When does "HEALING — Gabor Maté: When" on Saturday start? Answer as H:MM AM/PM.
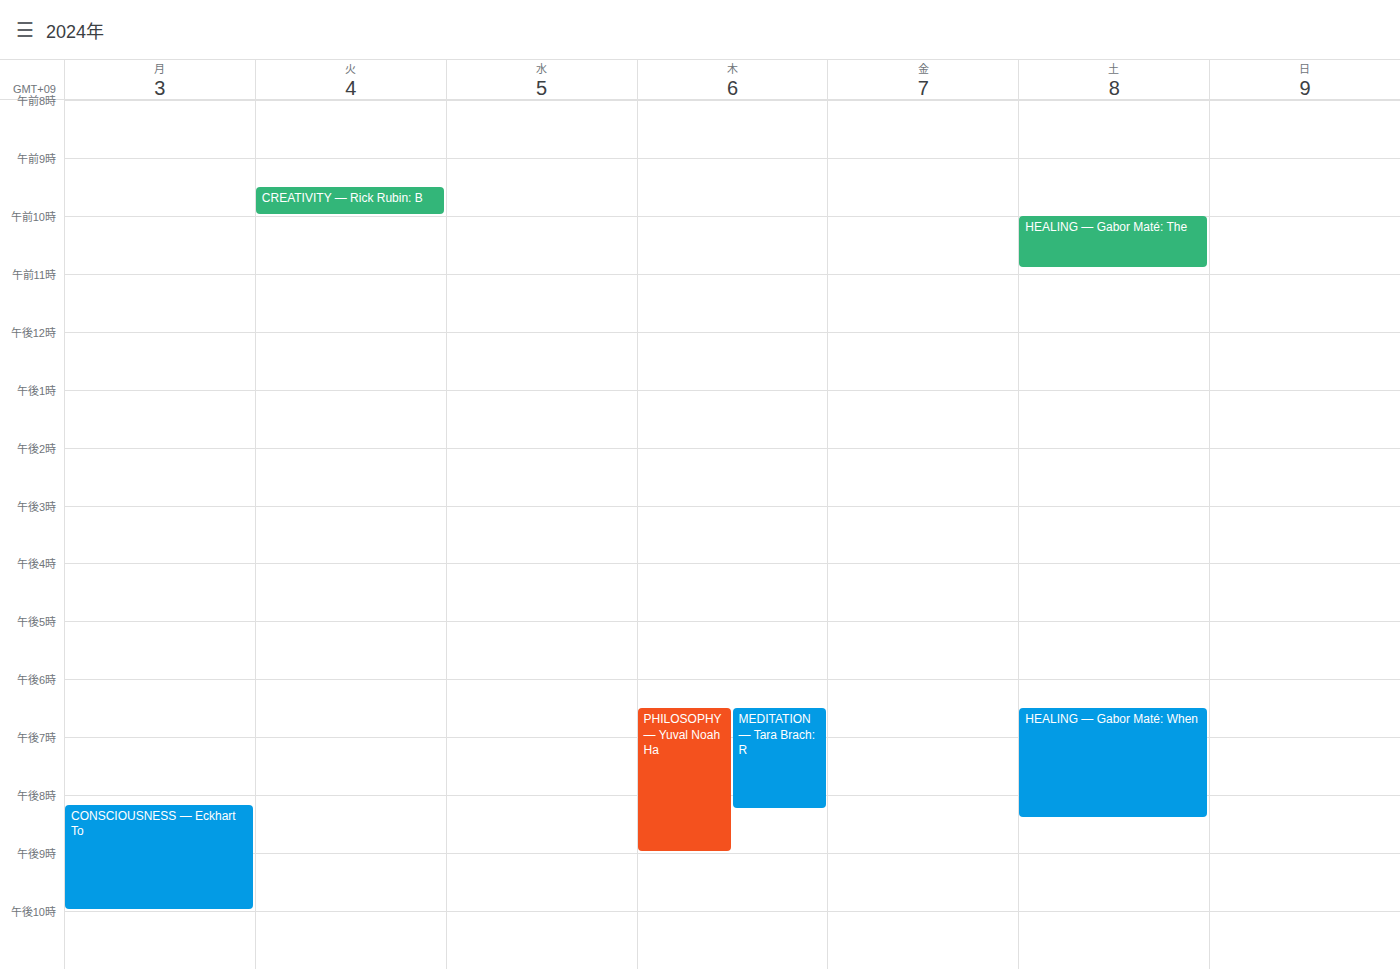
6:30 PM